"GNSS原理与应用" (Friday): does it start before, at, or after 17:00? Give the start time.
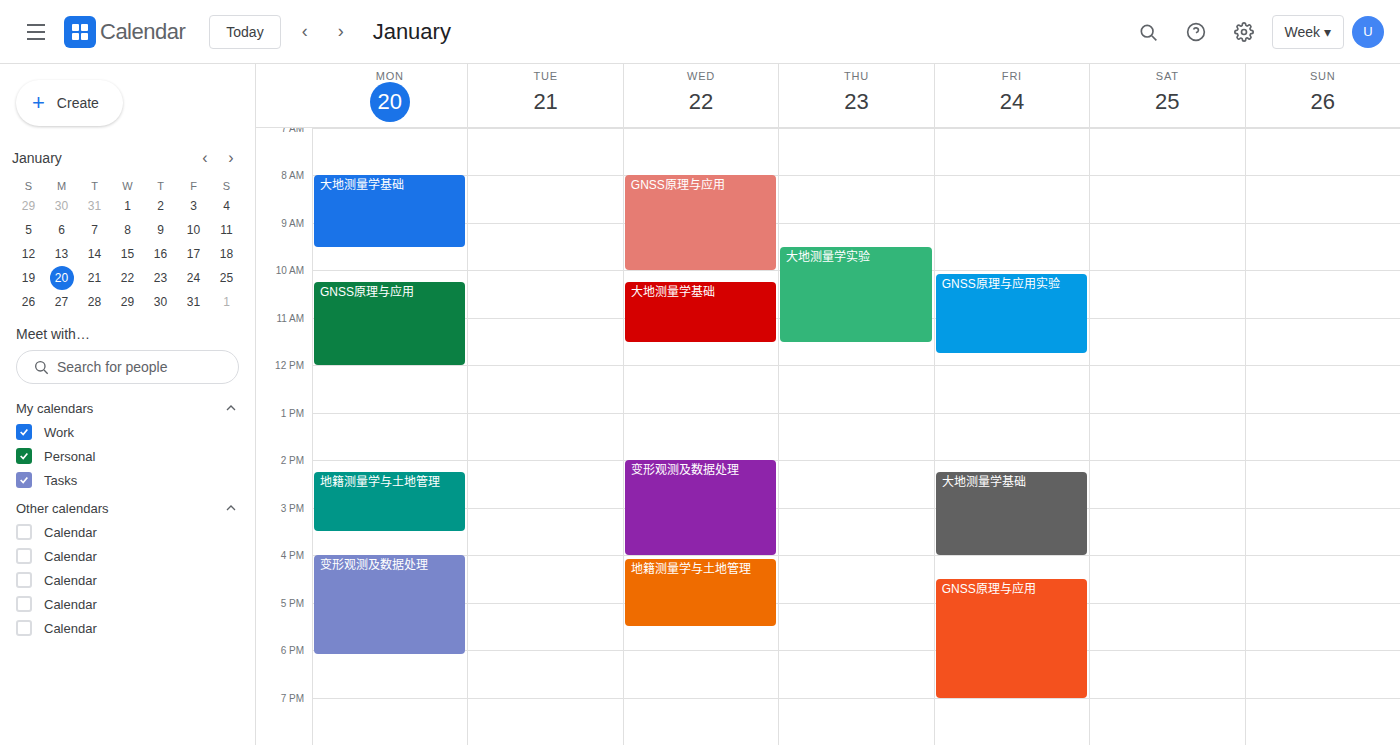
16:30 -- before 17:00, 30 minutes above the 17:00 line.